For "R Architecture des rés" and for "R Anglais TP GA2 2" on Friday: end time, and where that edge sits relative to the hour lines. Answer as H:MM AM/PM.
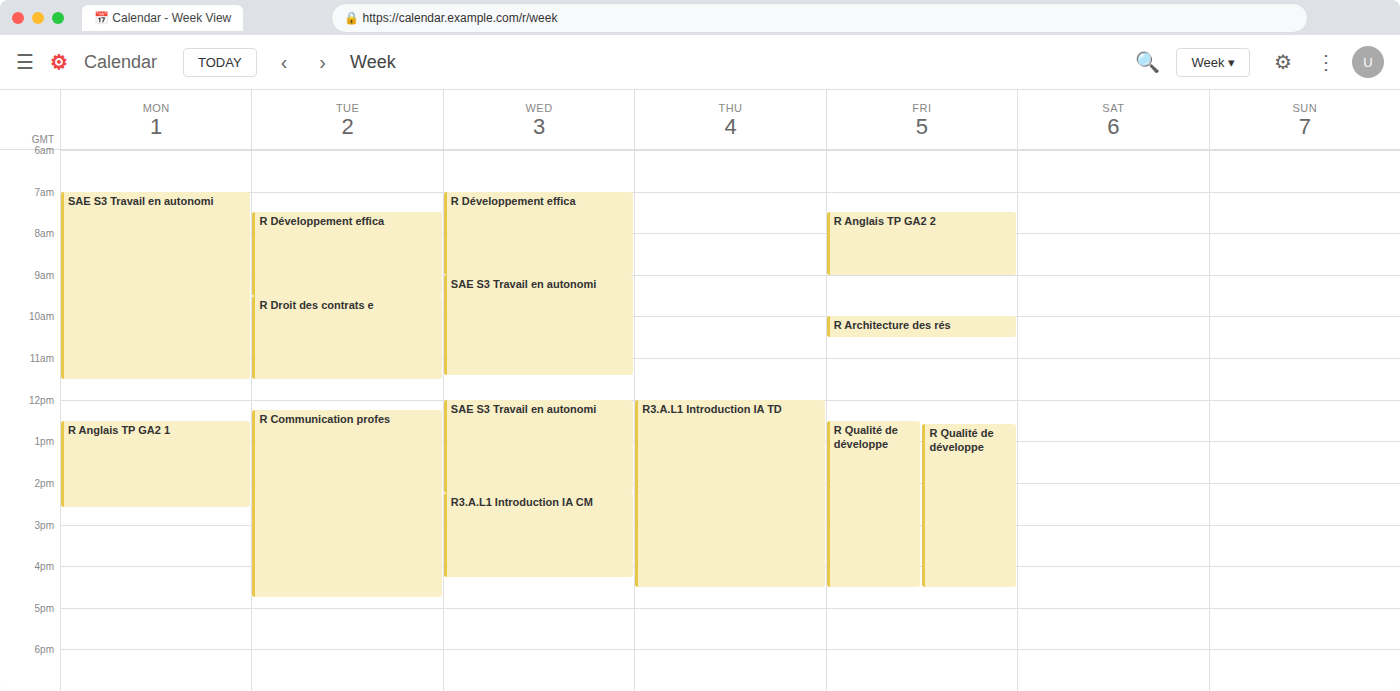
"R Architecture des rés": 10:30 AM, halfway between the 10 AM and 11 AM lines. "R Anglais TP GA2 2": 9:00 AM, exactly on the 9 AM line.